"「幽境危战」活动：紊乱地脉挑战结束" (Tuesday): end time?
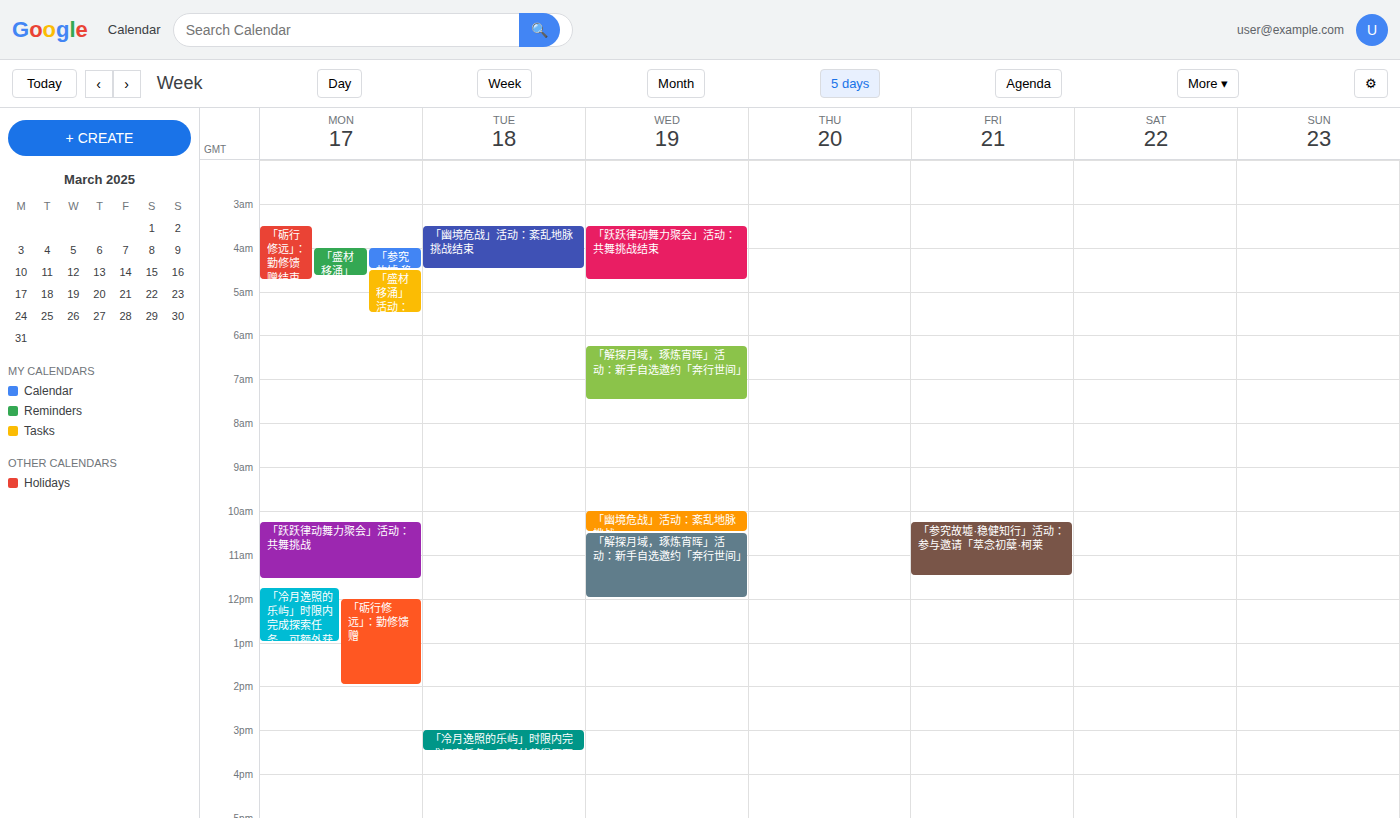
4:30 AM